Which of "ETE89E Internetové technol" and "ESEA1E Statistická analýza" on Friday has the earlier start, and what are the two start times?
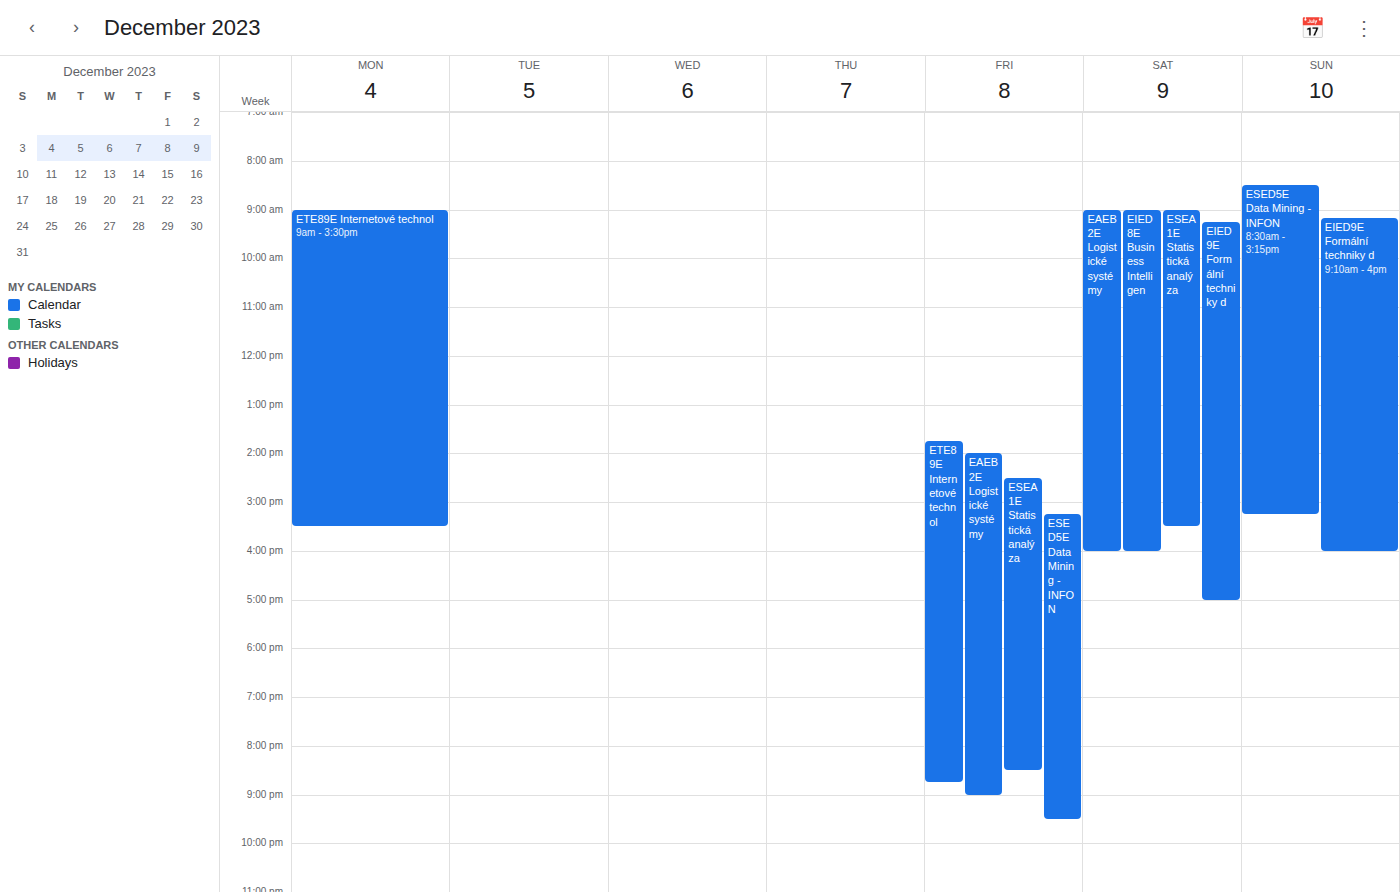
"ETE89E Internetové technol" 1:45 PM; "ESEA1E Statistická analýza" 2:30 PM.